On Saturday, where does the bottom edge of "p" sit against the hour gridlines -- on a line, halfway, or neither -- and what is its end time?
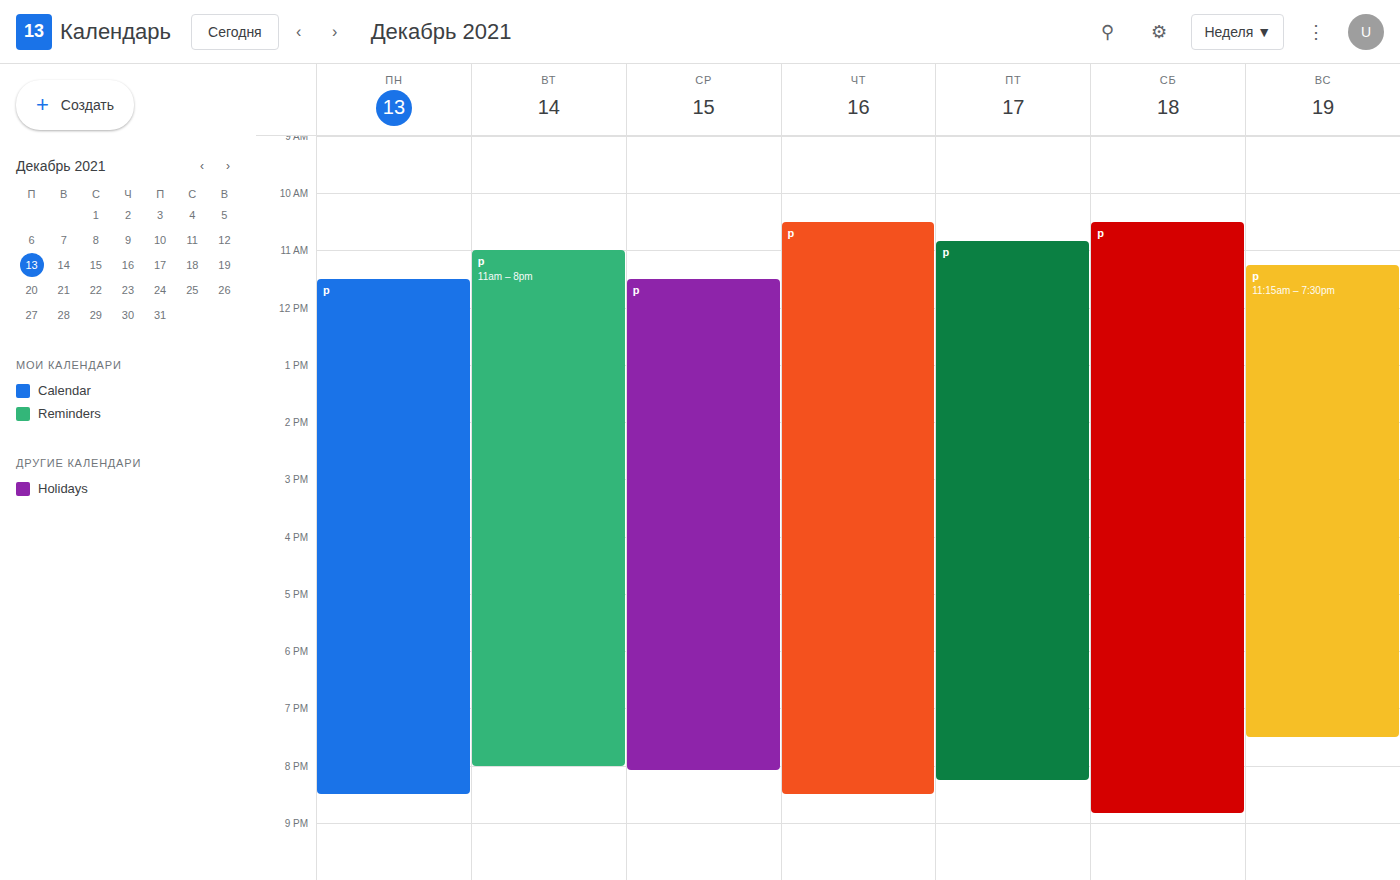
8:50 PM -- neither: 50 minutes below the 8 PM line and 10 minutes above the 9 PM line.